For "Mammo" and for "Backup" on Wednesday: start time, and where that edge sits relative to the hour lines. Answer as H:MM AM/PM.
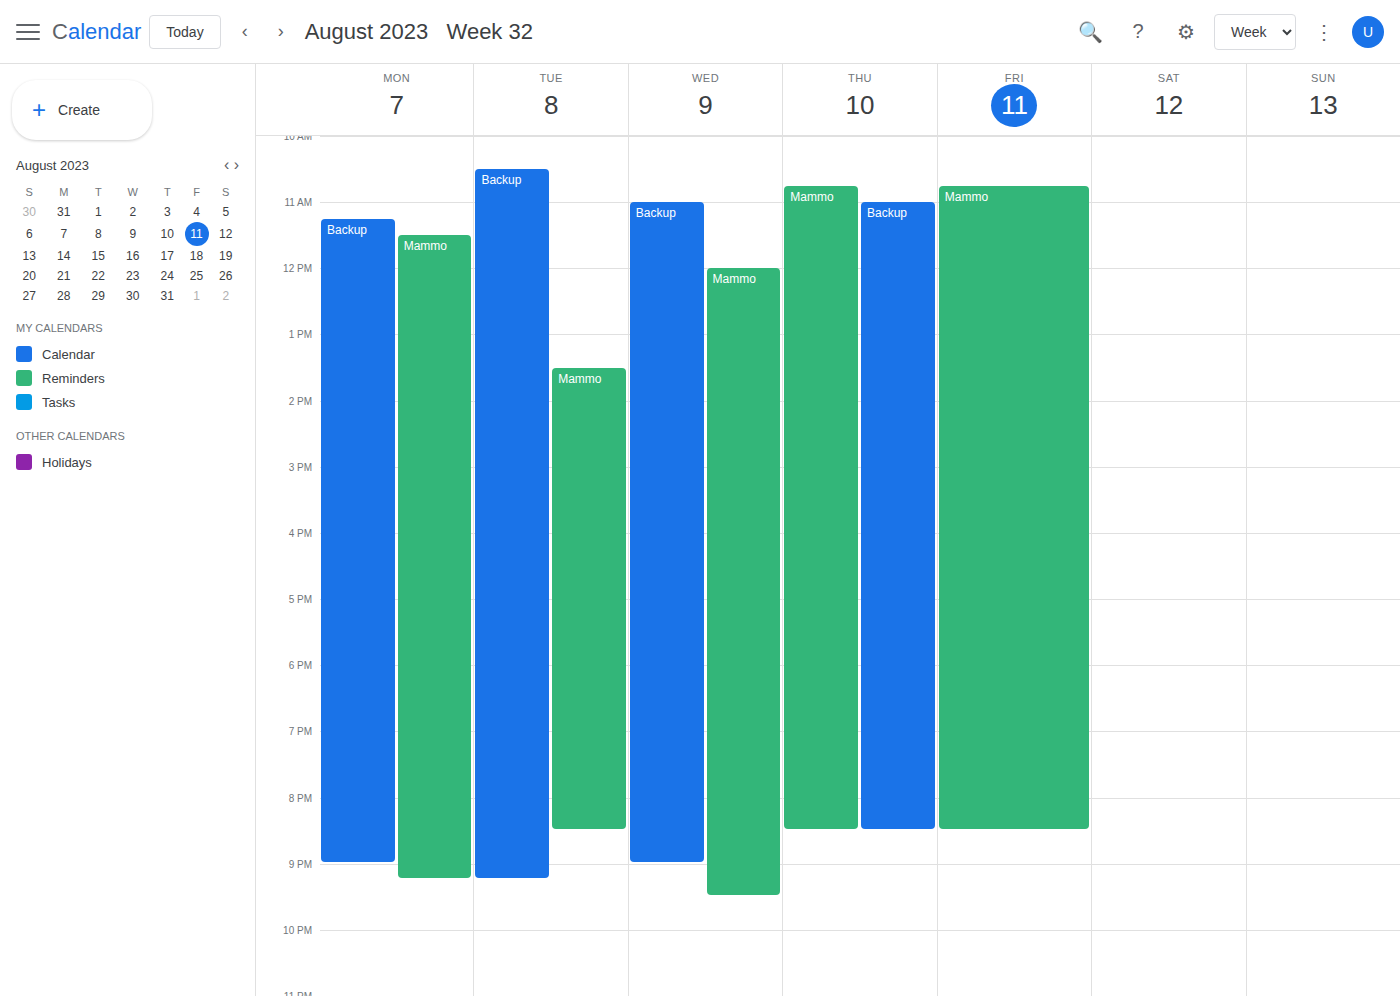
"Mammo": 12:00 PM, exactly on the 12 PM line. "Backup": 11:00 AM, exactly on the 11 AM line.